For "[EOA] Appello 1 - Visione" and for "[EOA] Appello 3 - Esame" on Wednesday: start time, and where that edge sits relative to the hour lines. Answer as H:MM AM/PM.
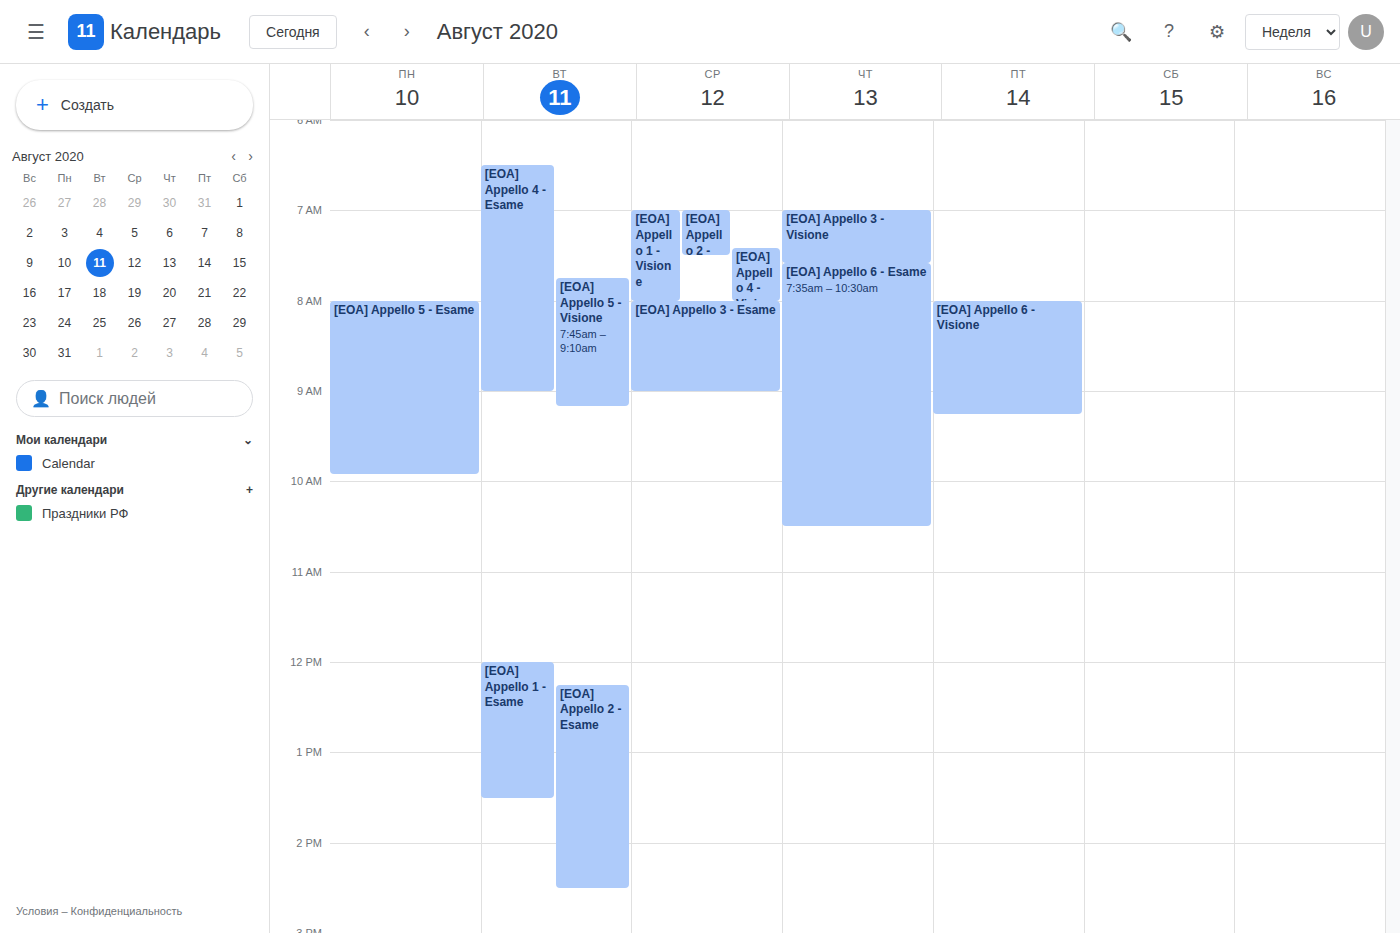
"[EOA] Appello 1 - Visione": 7:00 AM, exactly on the 7 AM line. "[EOA] Appello 3 - Esame": 8:00 AM, exactly on the 8 AM line.